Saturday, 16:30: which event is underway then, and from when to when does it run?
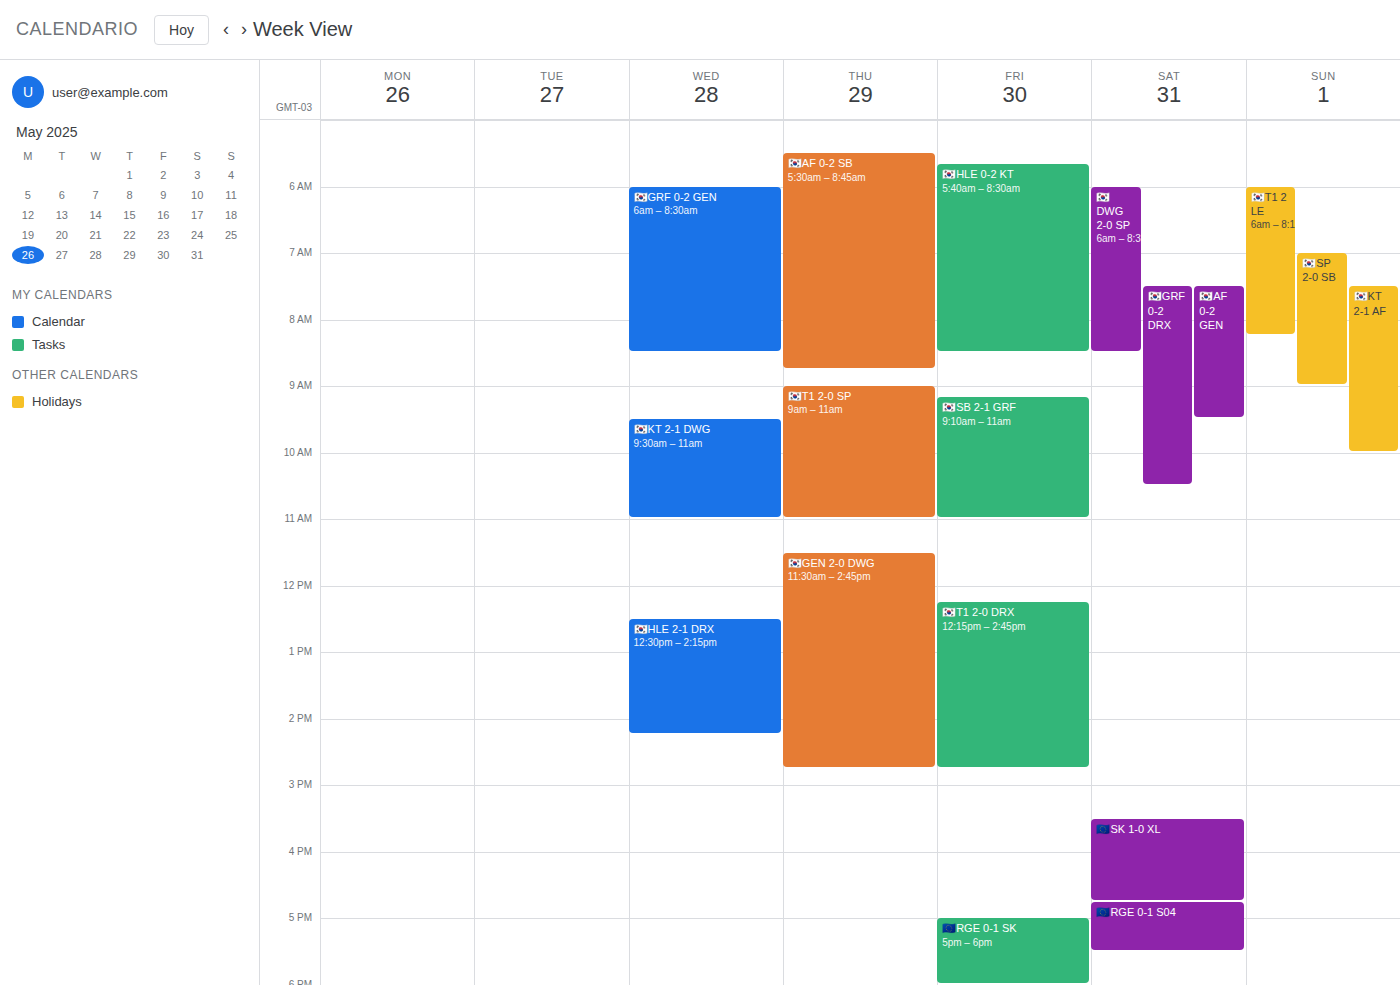
"🇪🇺SK 1-0 XL", 15:30 to 16:45